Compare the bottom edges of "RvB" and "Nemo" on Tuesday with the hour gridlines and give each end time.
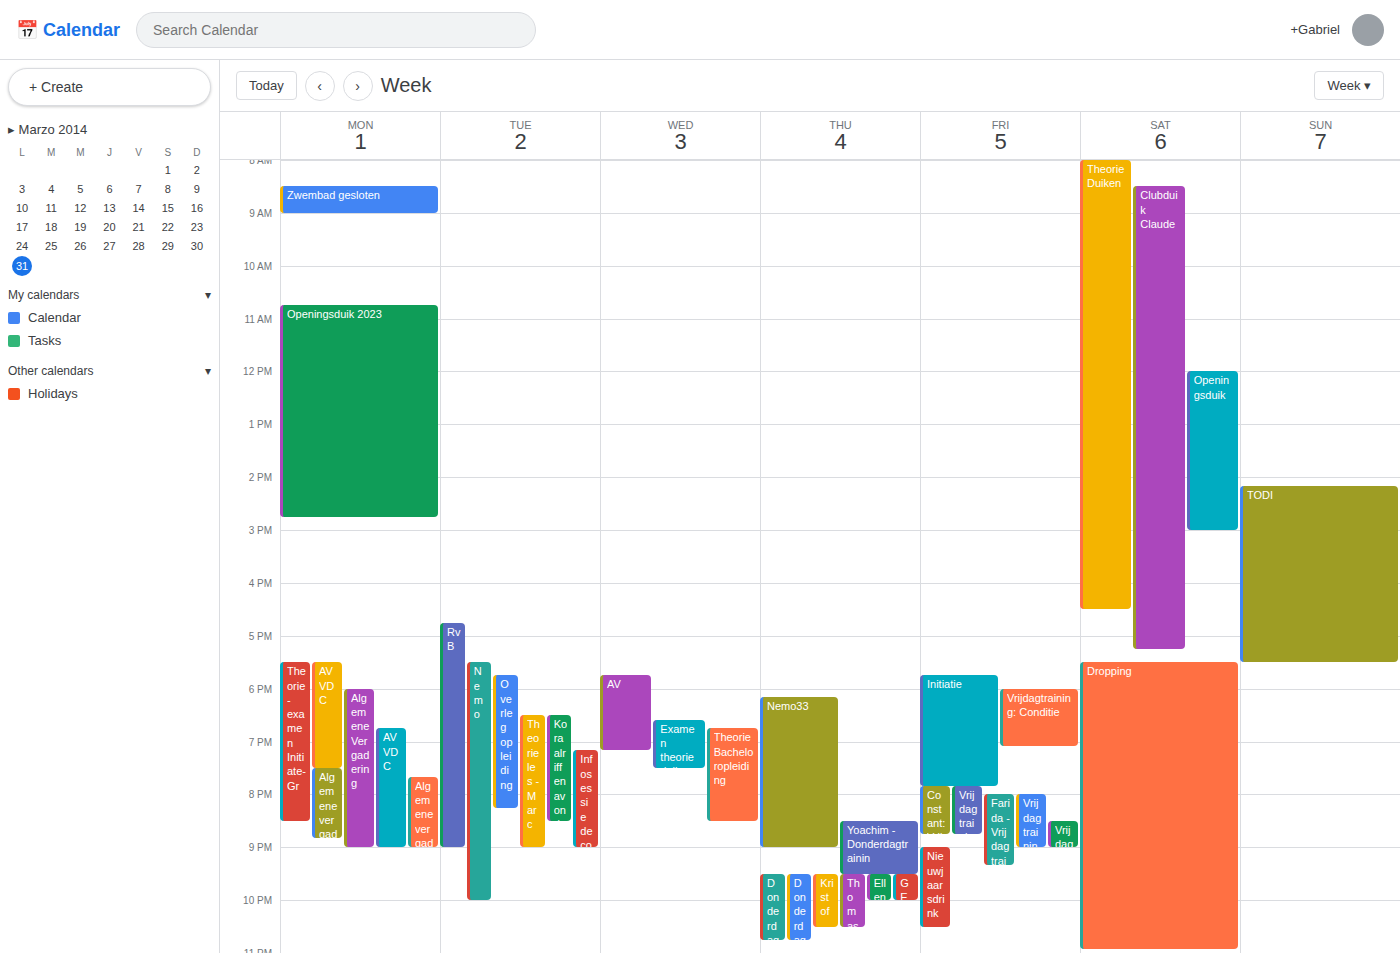
"RvB": 9:00 PM, exactly on the 9 PM line. "Nemo": 10:00 PM, exactly on the 10 PM line.